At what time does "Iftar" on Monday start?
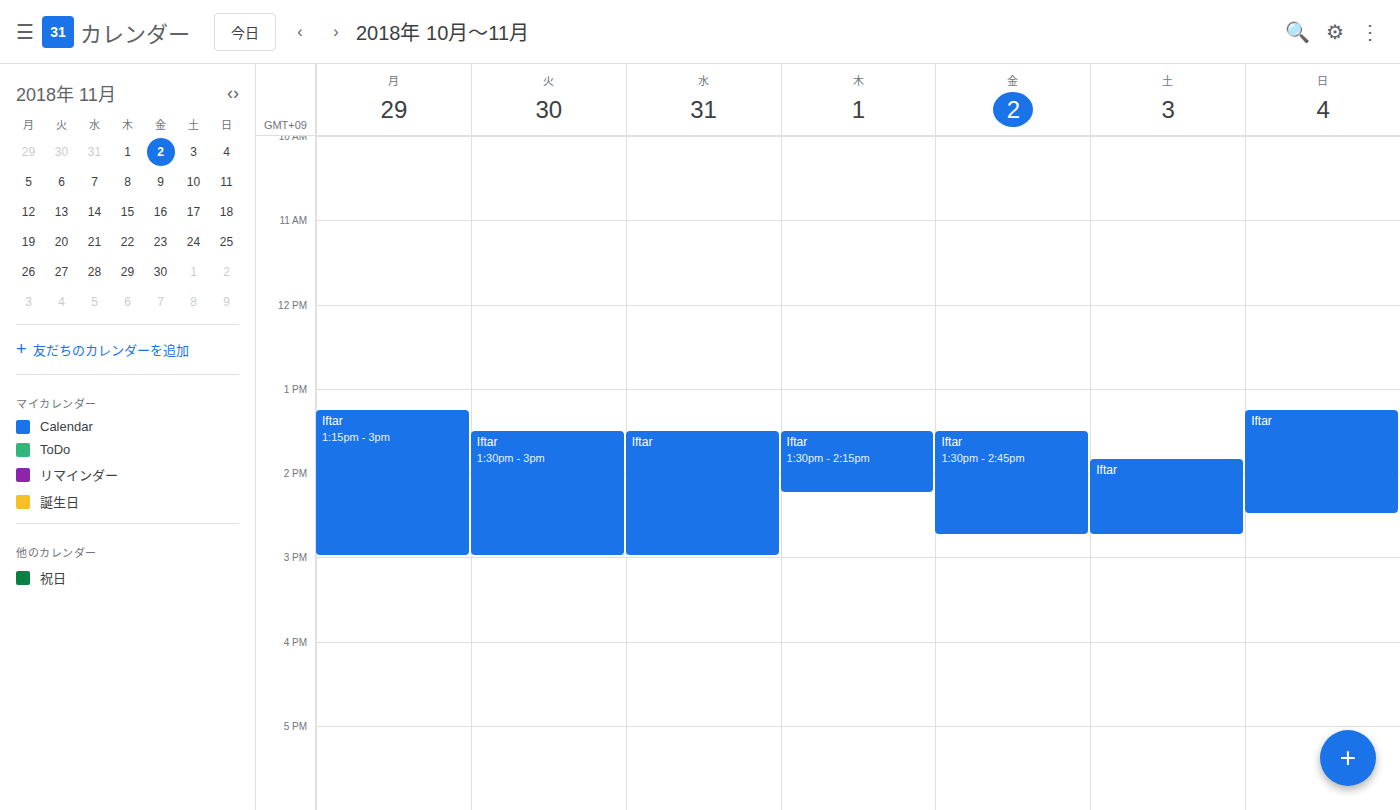
1:15 PM